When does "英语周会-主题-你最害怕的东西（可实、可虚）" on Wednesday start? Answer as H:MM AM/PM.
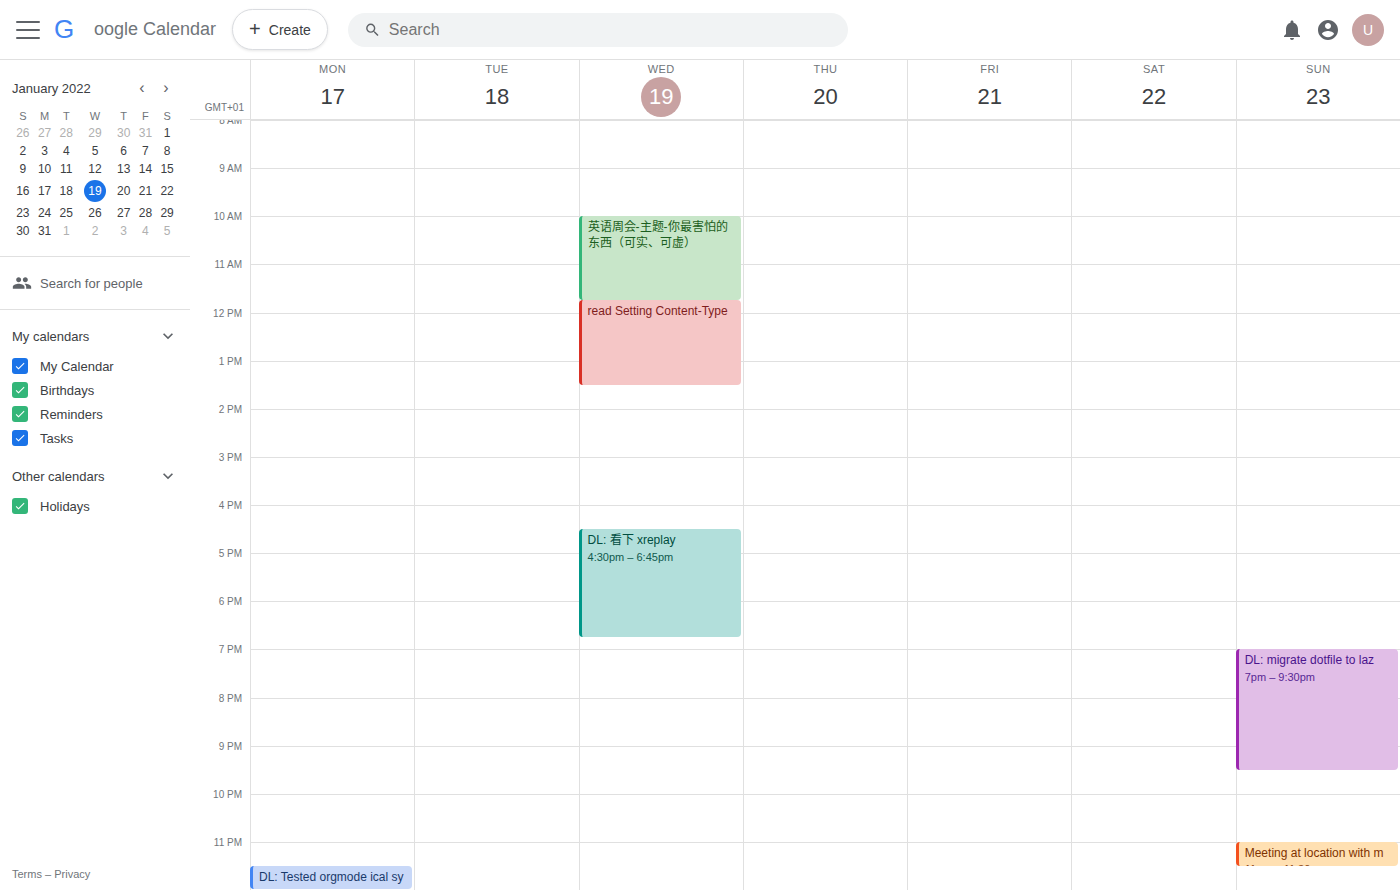
10:00 AM